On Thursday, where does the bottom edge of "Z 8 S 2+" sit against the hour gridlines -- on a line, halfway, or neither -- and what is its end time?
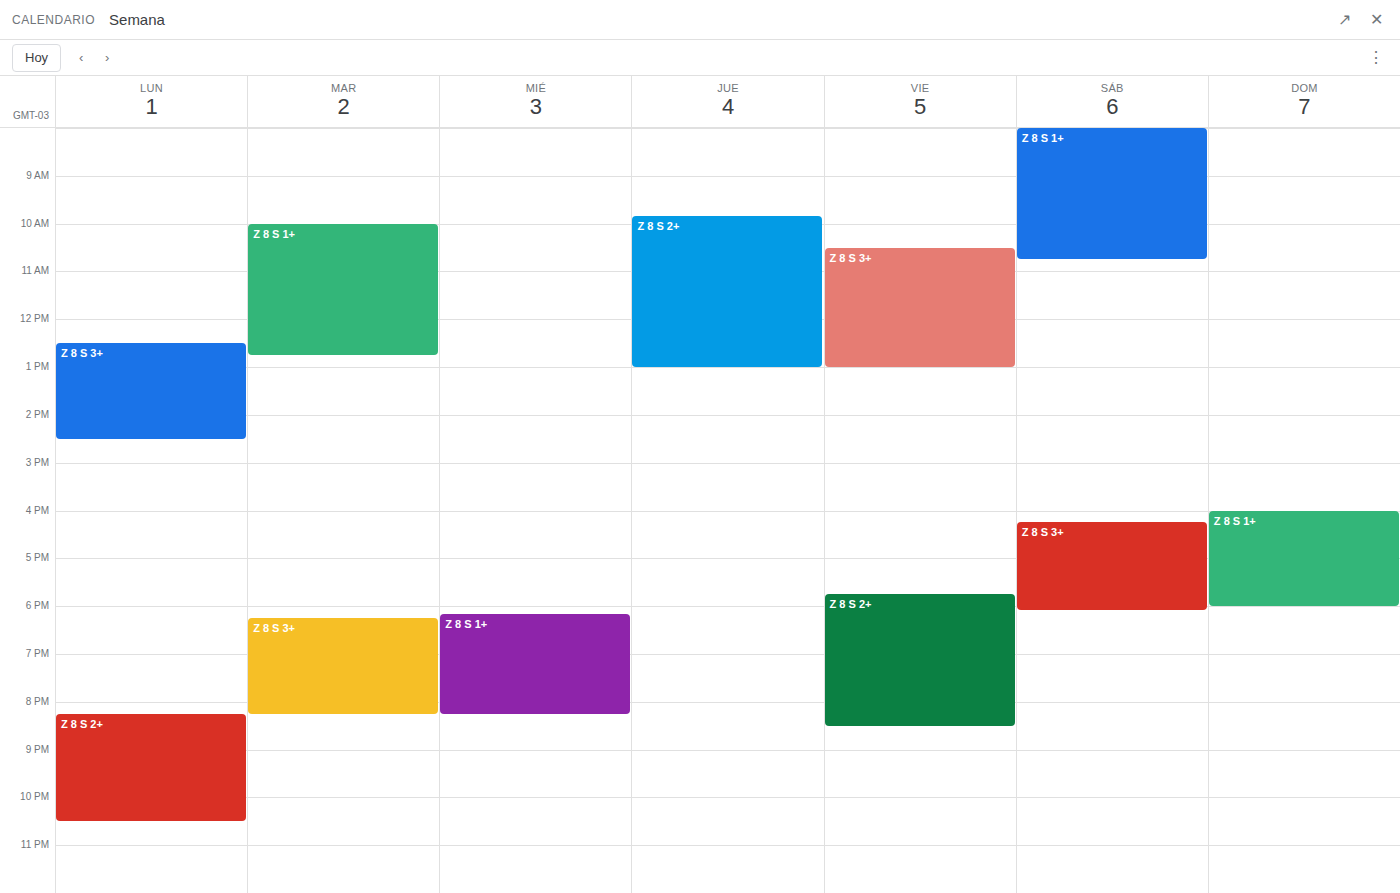
1:00 PM -- exactly on the 1 PM line.